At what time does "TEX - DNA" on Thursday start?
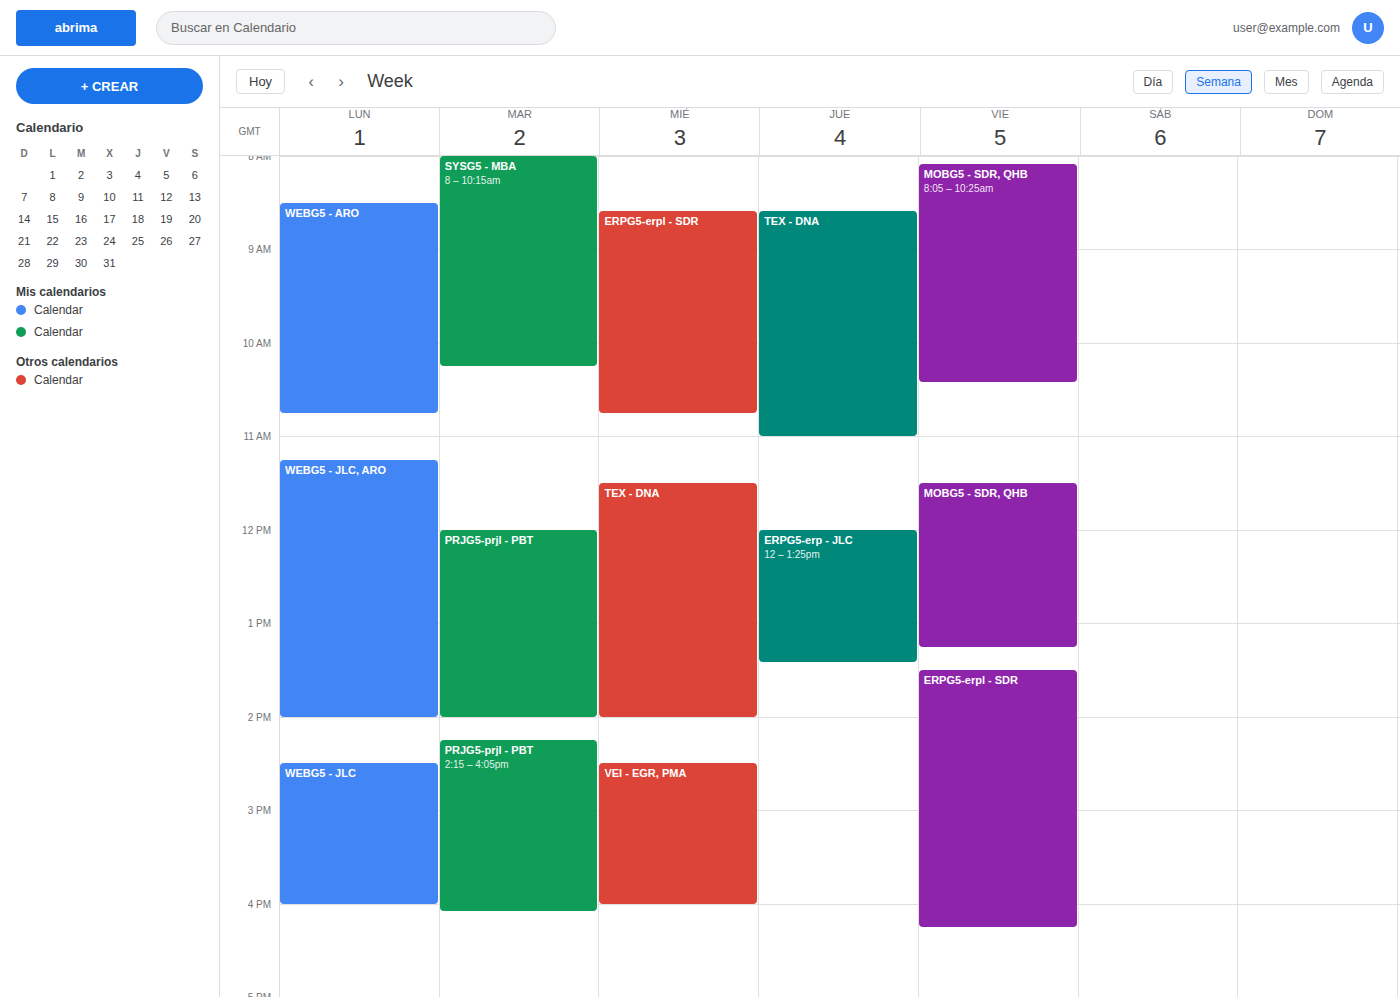
8:35 AM